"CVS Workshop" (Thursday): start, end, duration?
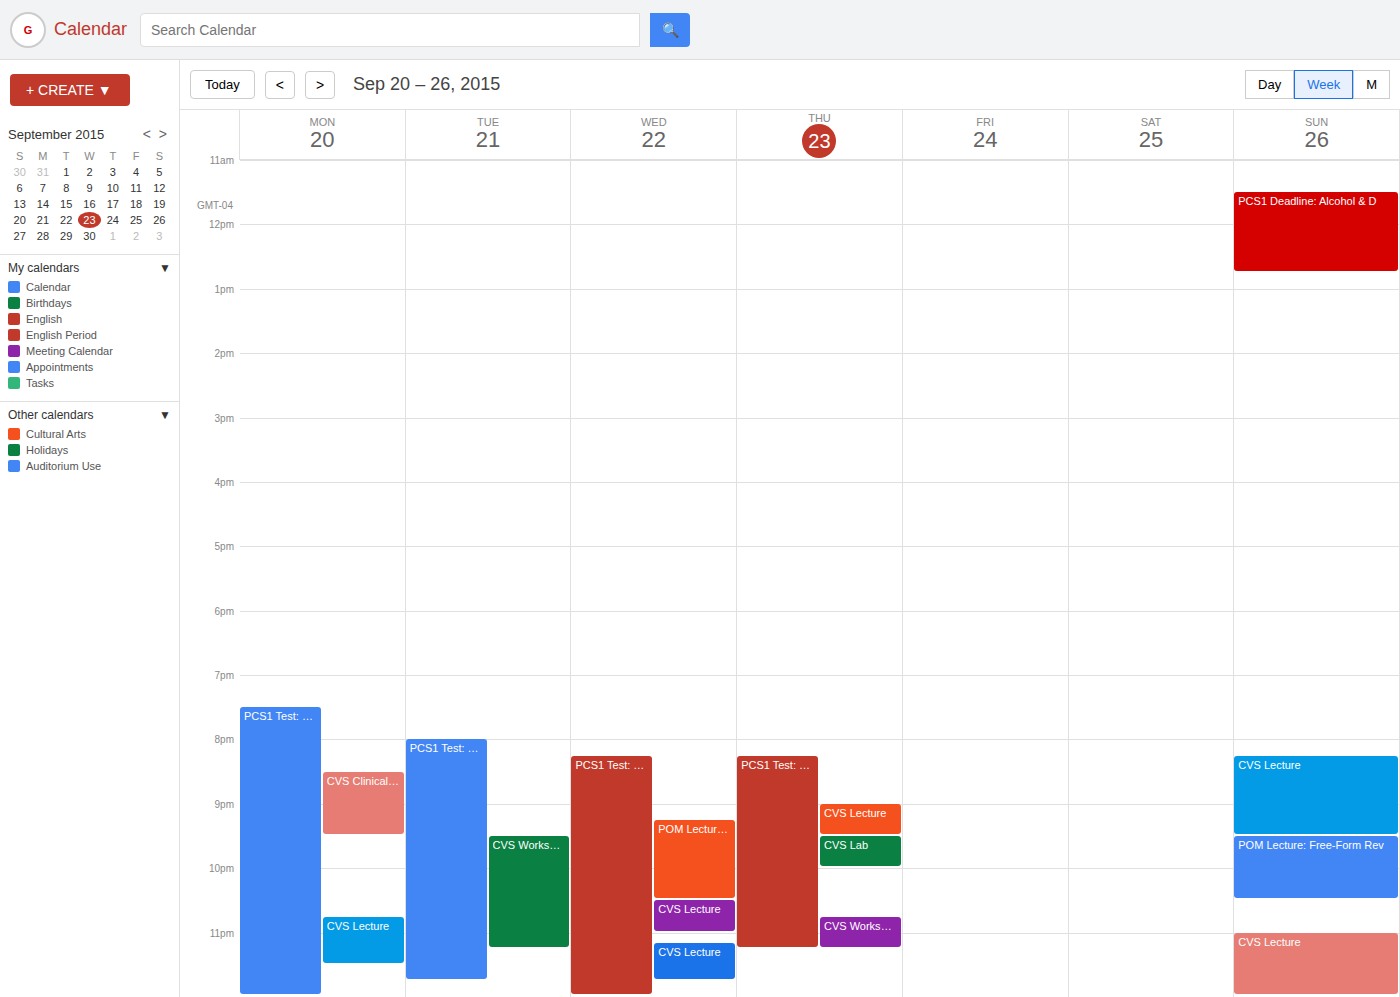
22:45 to 23:15, 30 minutes